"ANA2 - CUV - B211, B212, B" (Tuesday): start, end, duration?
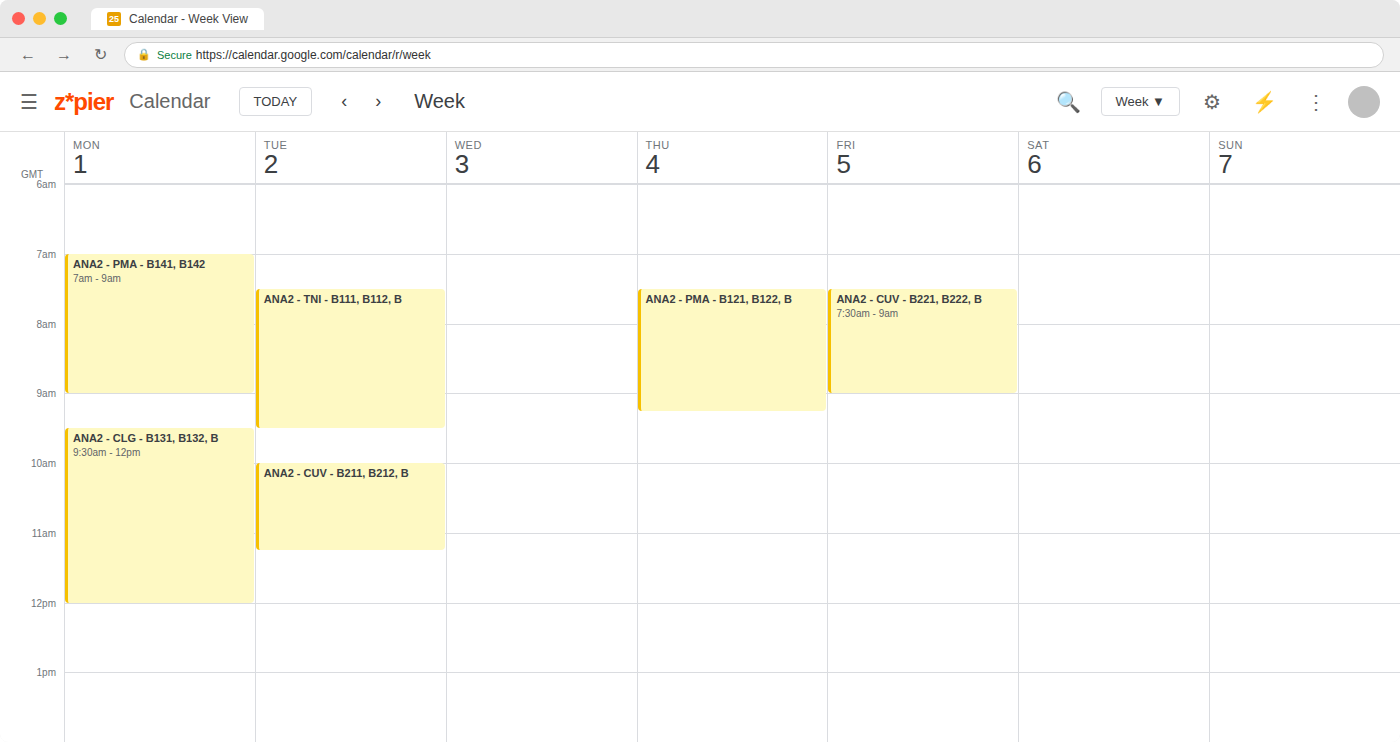
10:00 AM to 11:15 AM, 1 hour 15 minutes